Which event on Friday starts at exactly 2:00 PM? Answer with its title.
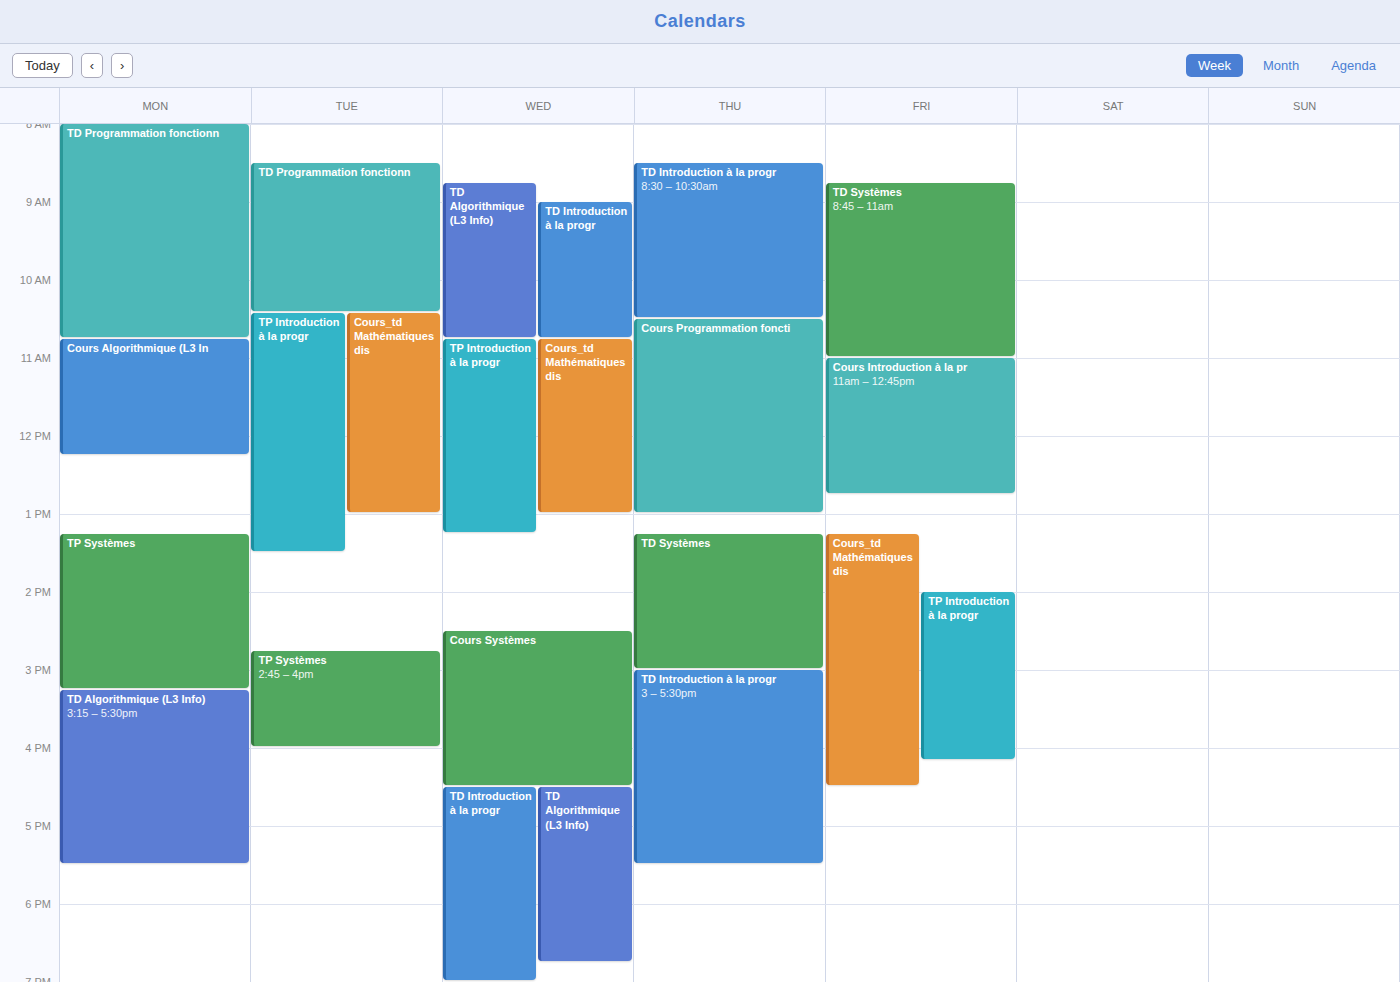
"TP Introduction à la progr"